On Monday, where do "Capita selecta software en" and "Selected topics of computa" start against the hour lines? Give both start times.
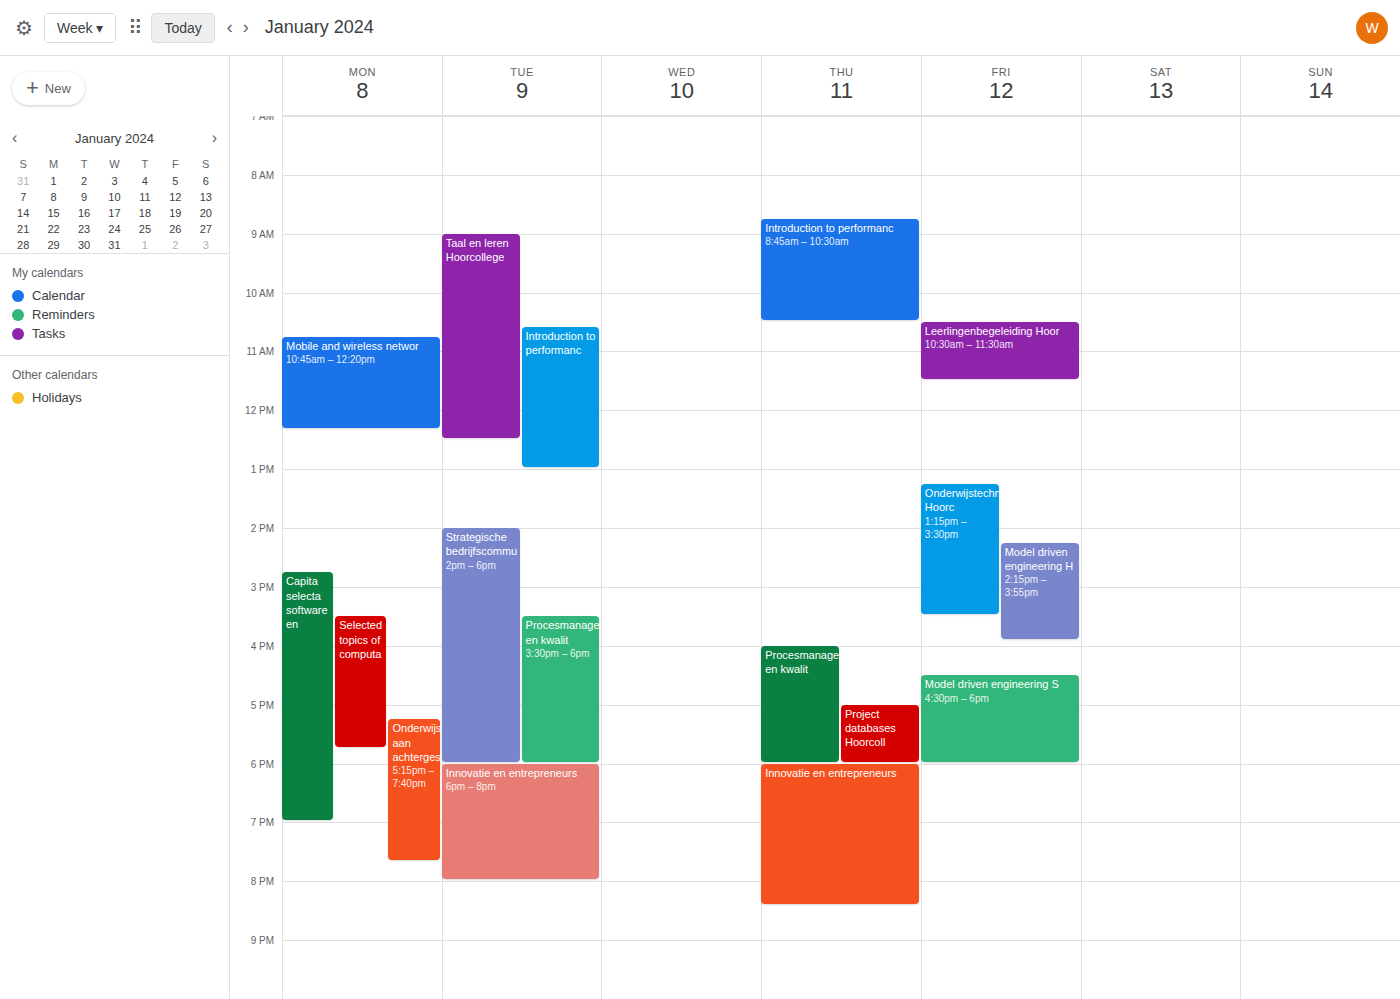
"Capita selecta software en": 2:45 PM, neither: three quarters of the way from the 2 PM line to the 3 PM line. "Selected topics of computa": 3:30 PM, halfway between the 3 PM and 4 PM lines.